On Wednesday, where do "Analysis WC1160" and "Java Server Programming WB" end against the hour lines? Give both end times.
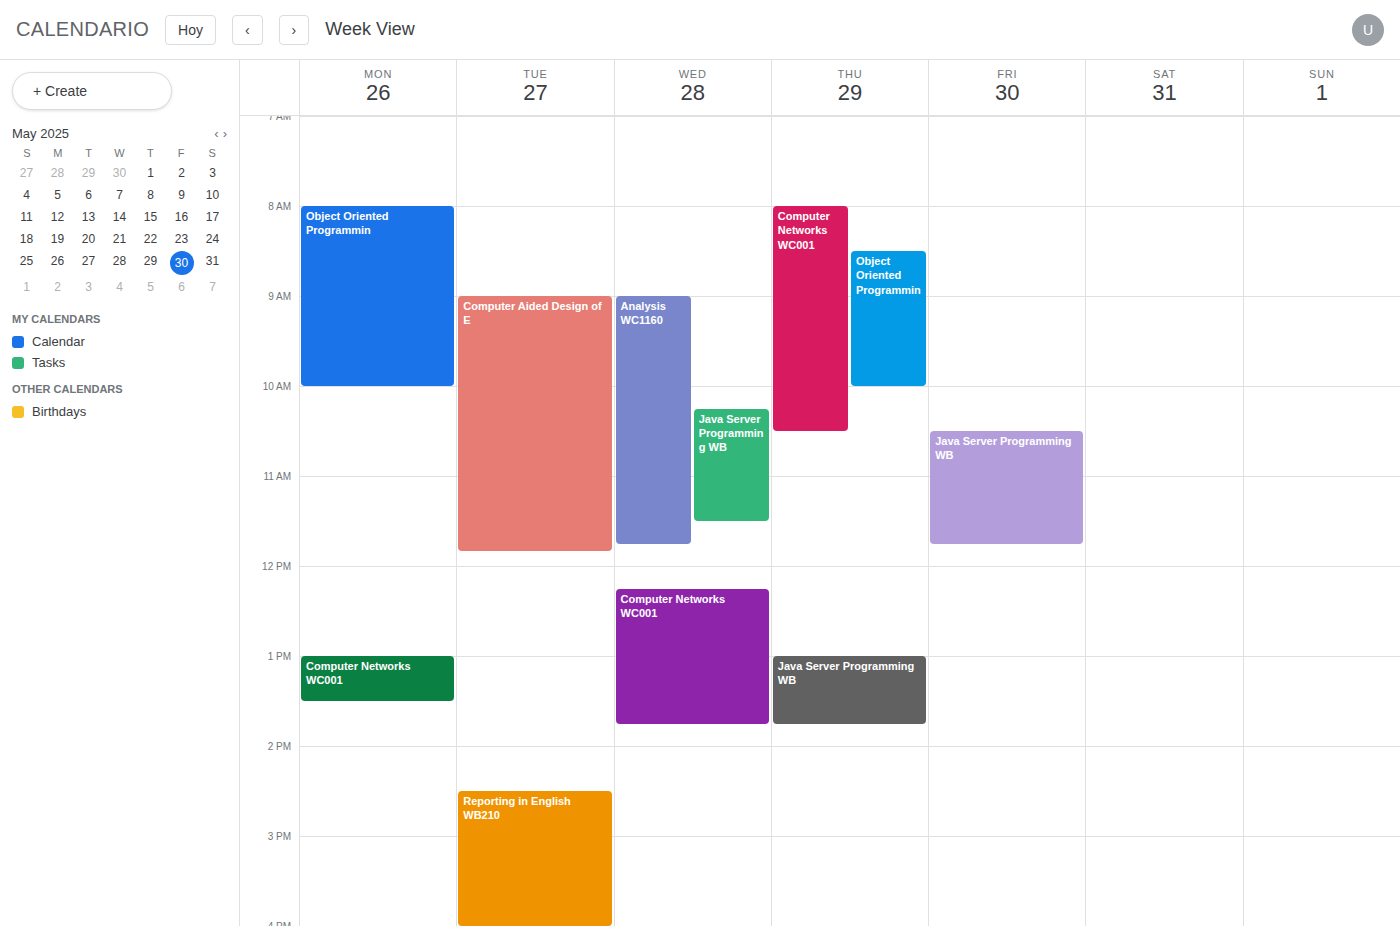
"Analysis WC1160": 11:45 AM, neither: three quarters of the way from the 11 AM line to the 12 PM line. "Java Server Programming WB": 11:30 AM, halfway between the 11 AM and 12 PM lines.